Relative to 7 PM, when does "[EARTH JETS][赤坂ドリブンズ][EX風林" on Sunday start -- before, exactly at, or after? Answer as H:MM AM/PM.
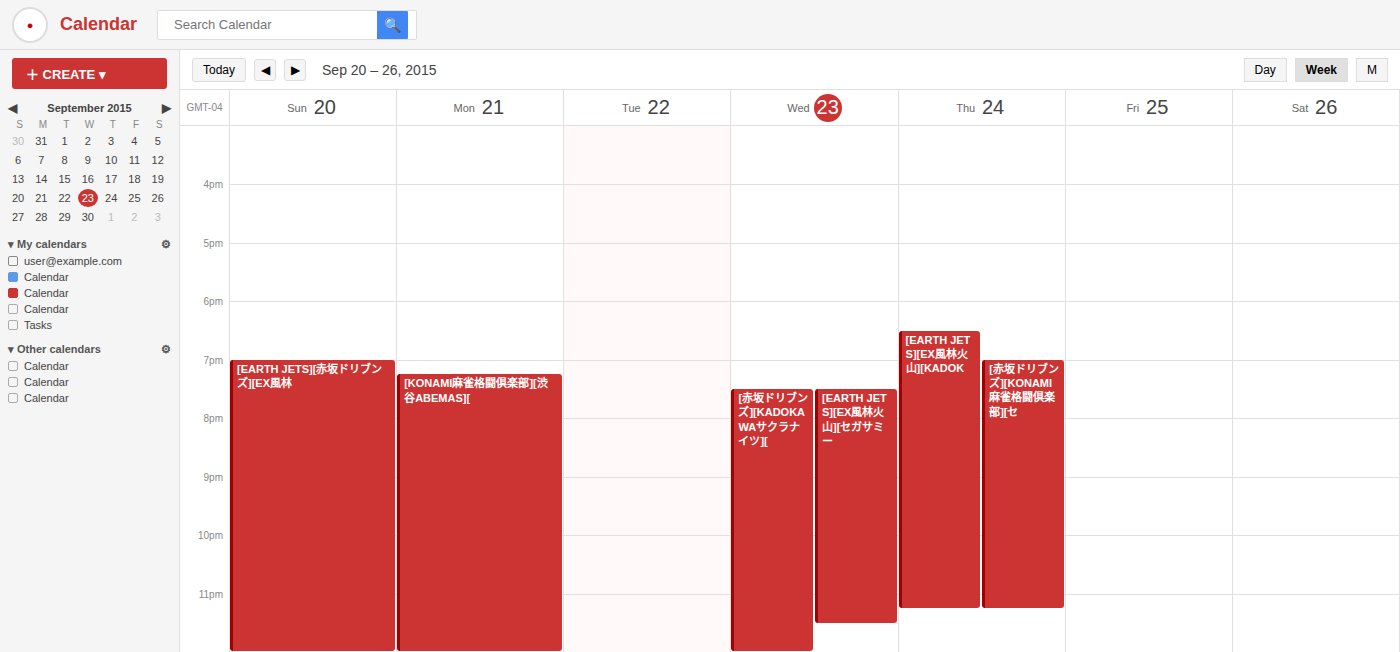
7:00 PM -- exactly at 7 PM, on the 7 PM line.